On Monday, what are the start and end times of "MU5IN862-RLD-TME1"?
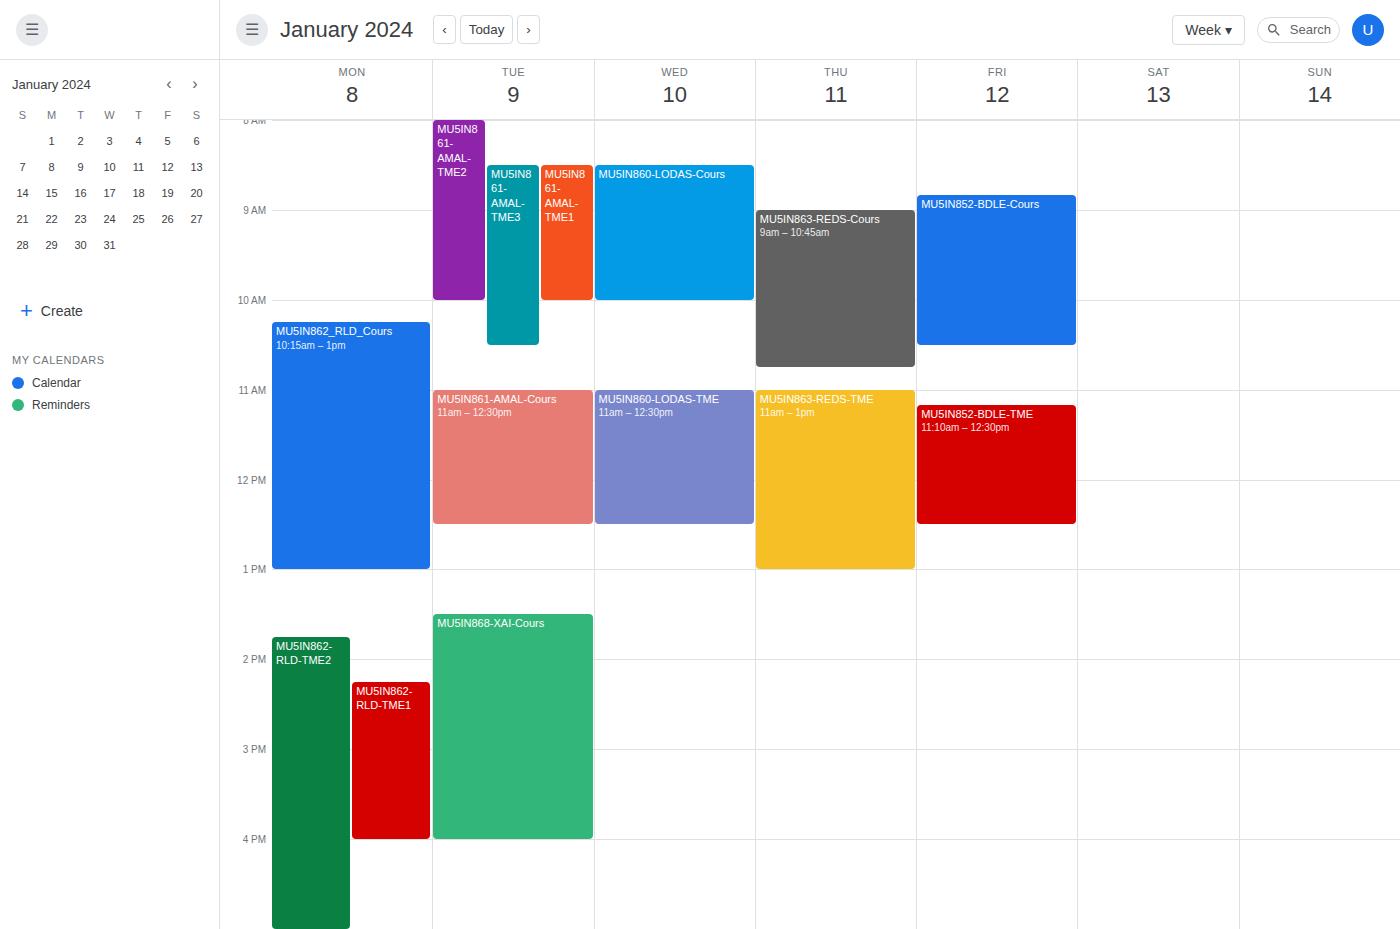
2:15 PM to 4:00 PM